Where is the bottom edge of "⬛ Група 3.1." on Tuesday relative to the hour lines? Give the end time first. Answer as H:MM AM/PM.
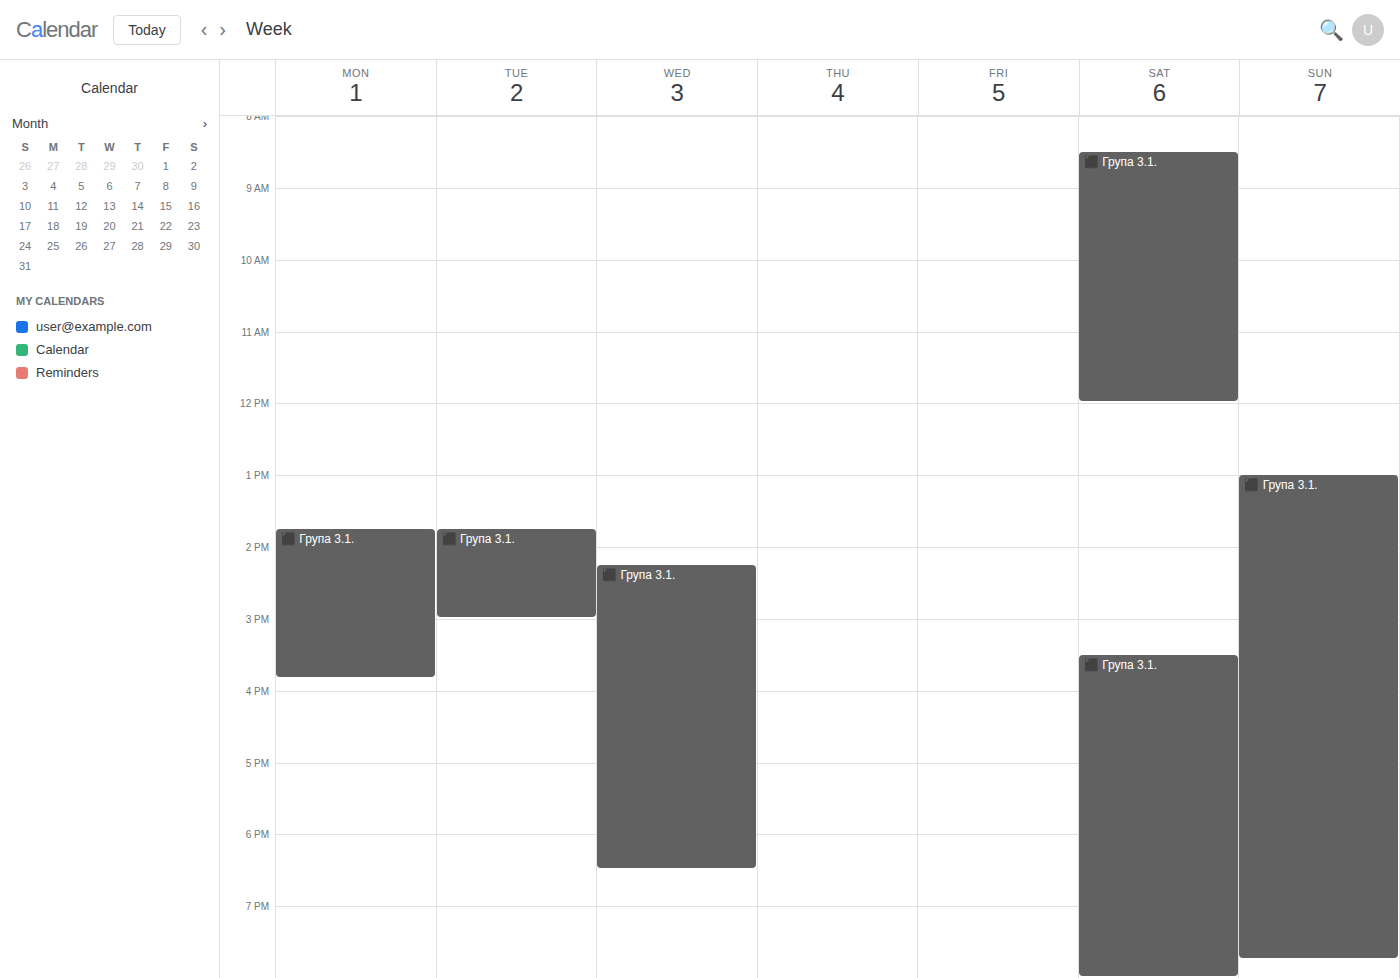
3:00 PM -- exactly on the 3 PM line.